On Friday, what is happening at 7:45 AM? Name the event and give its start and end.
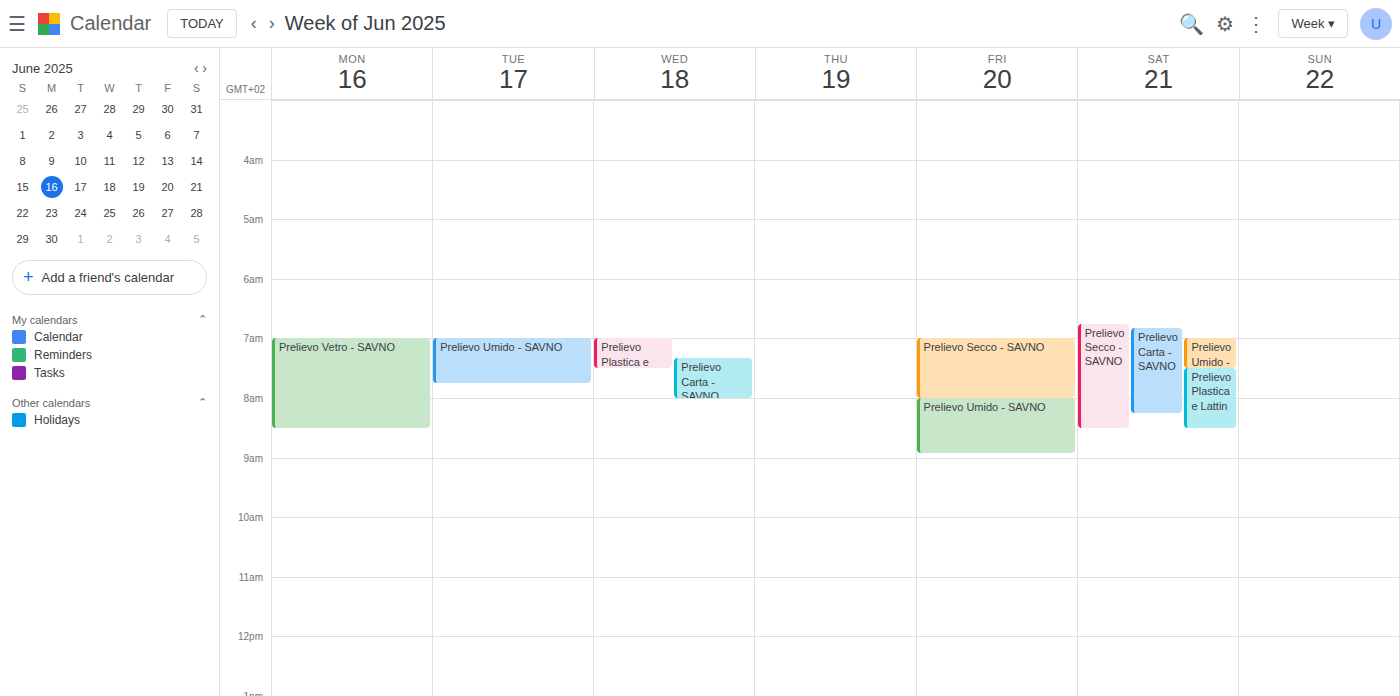
"Prelievo Secco - SAVNO", 7:00 AM to 8:00 AM